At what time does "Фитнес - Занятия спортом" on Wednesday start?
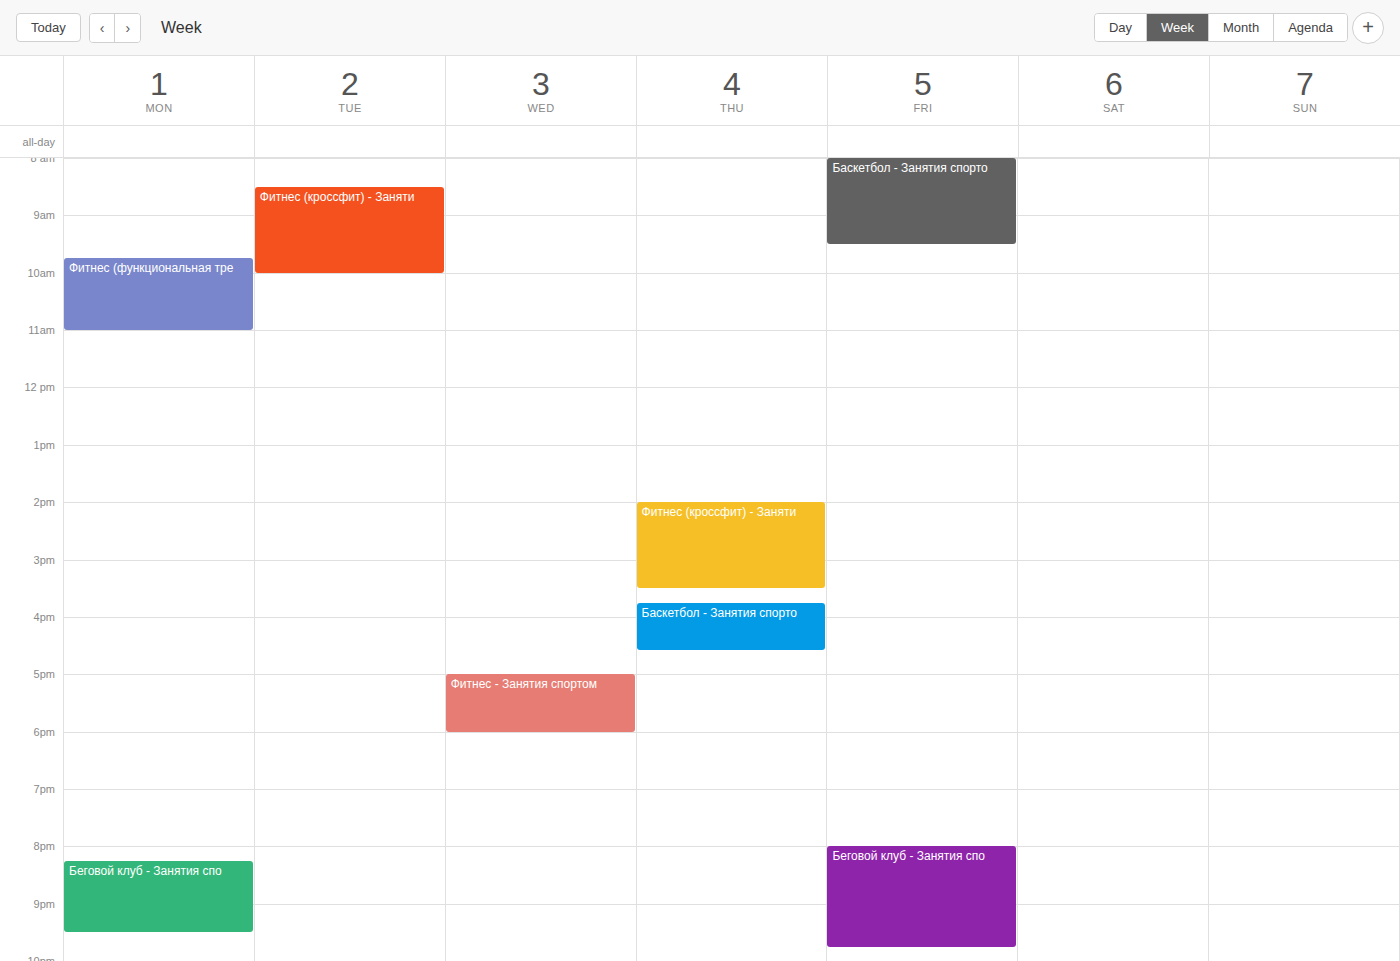
5:00 PM